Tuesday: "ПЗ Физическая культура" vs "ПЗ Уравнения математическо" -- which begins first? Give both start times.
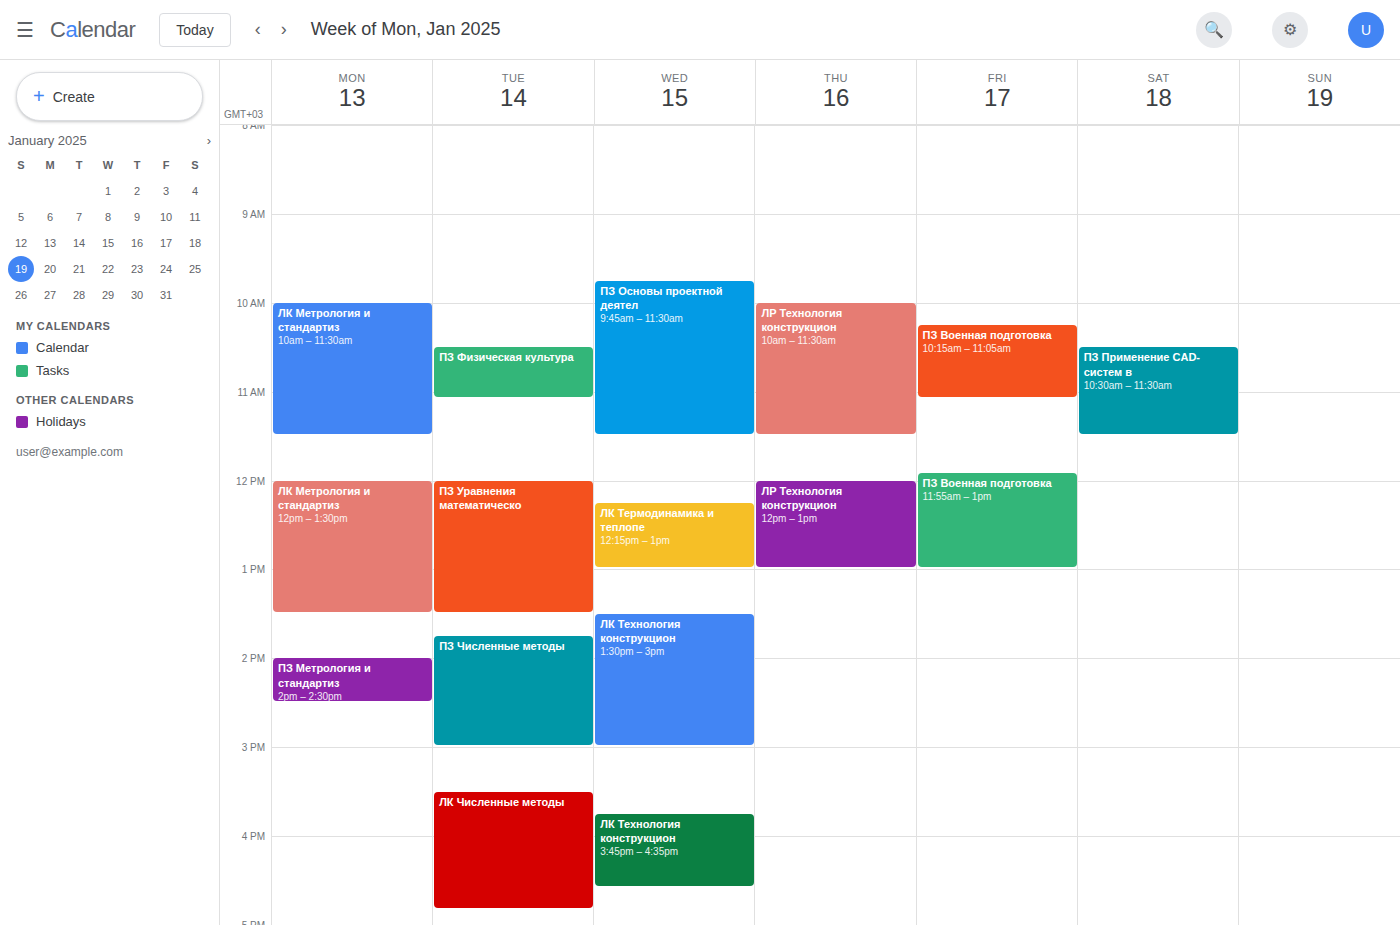
"ПЗ Физическая культура" 10:30 AM; "ПЗ Уравнения математическо" 12:00 PM.